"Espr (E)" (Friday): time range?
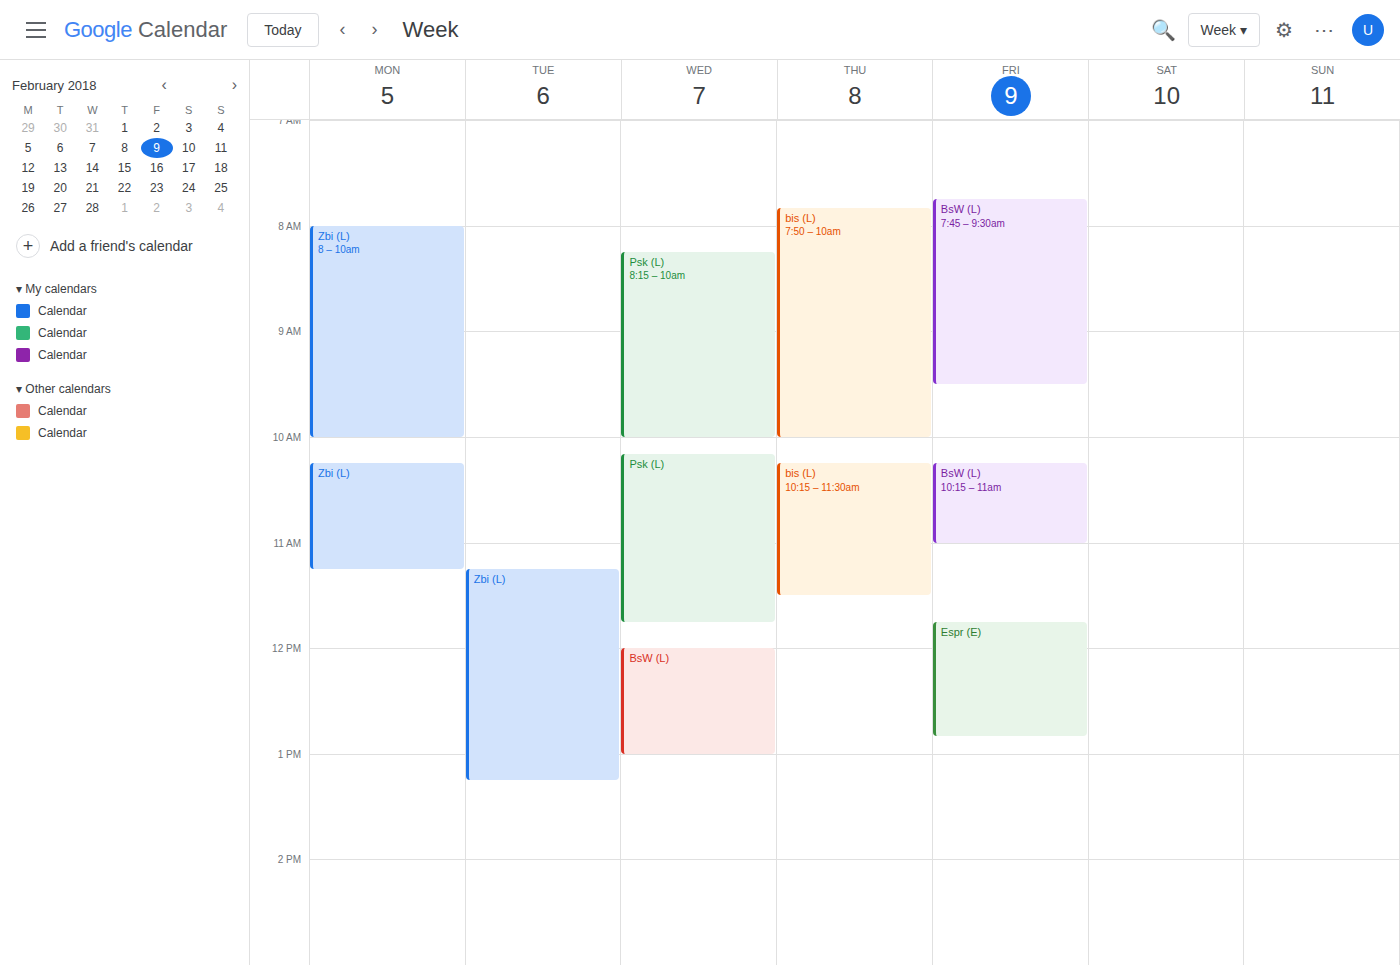
11:45 AM to 12:50 PM